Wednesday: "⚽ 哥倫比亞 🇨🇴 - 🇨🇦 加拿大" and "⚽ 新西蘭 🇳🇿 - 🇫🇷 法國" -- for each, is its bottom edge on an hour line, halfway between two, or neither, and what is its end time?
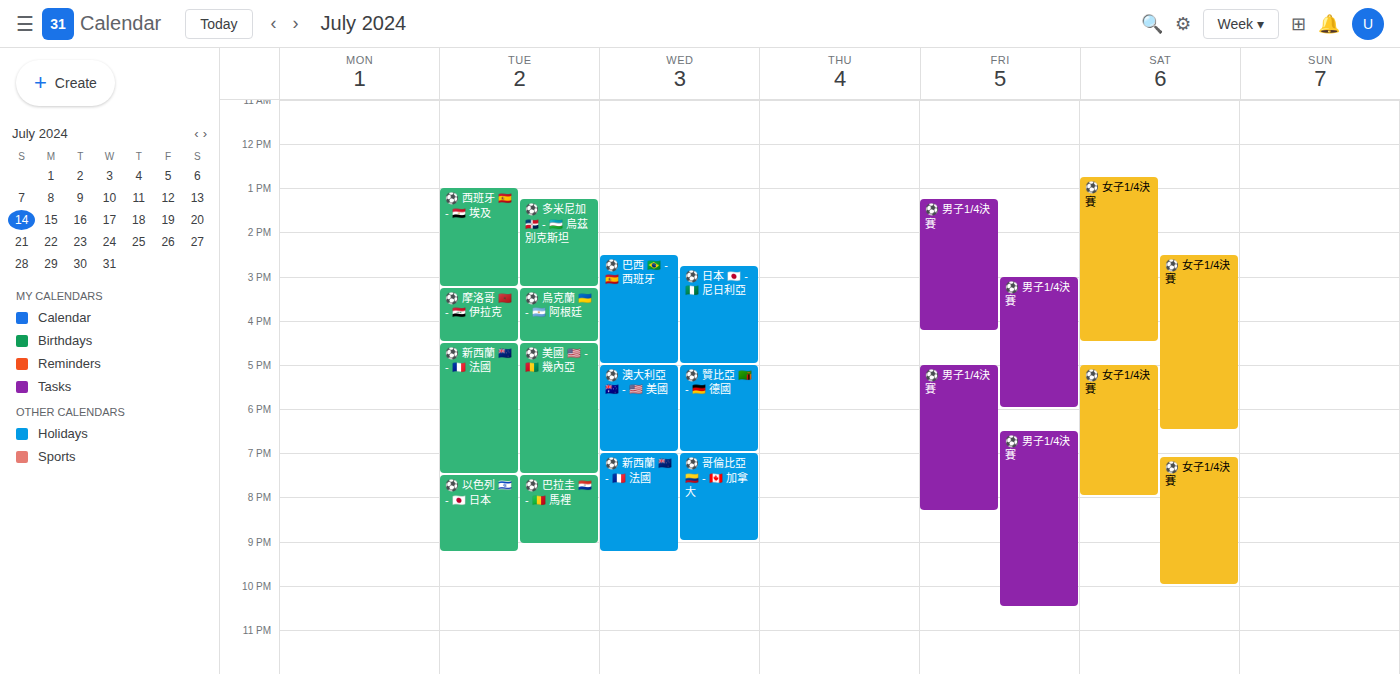
"⚽ 哥倫比亞 🇨🇴 - 🇨🇦 加拿大": 9:00 PM, exactly on the 9 PM line. "⚽ 新西蘭 🇳🇿 - 🇫🇷 法國": 9:15 PM, neither: a quarter of the way from the 9 PM line to the 10 PM line.